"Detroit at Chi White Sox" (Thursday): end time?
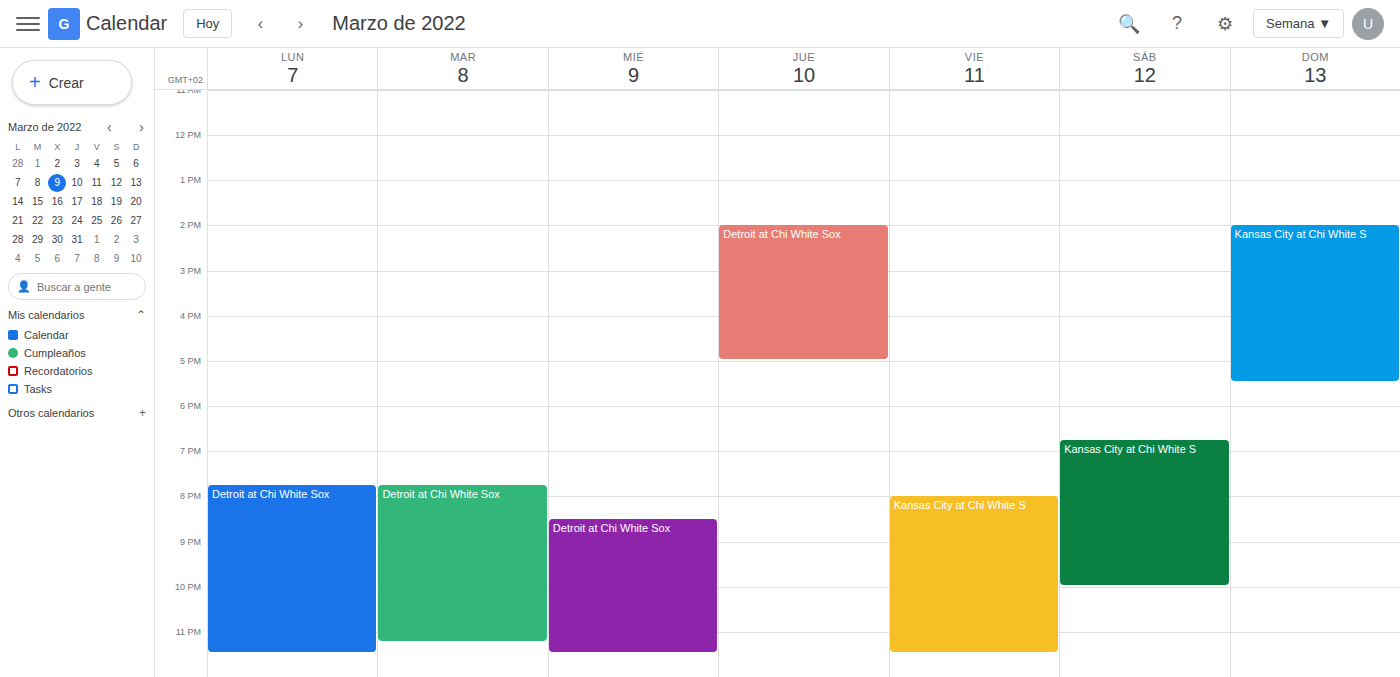
5:00 PM